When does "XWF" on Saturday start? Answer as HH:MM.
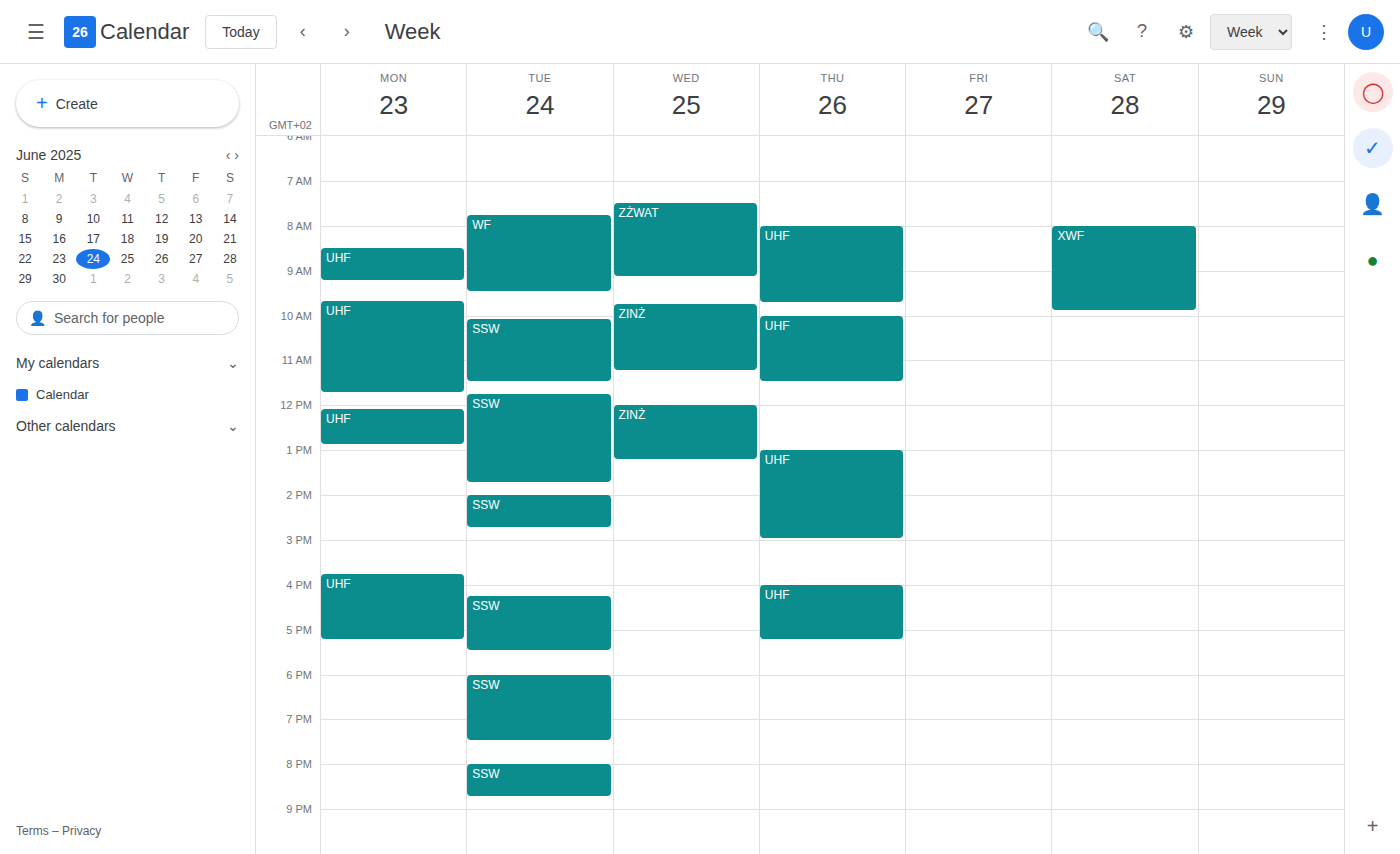
08:00